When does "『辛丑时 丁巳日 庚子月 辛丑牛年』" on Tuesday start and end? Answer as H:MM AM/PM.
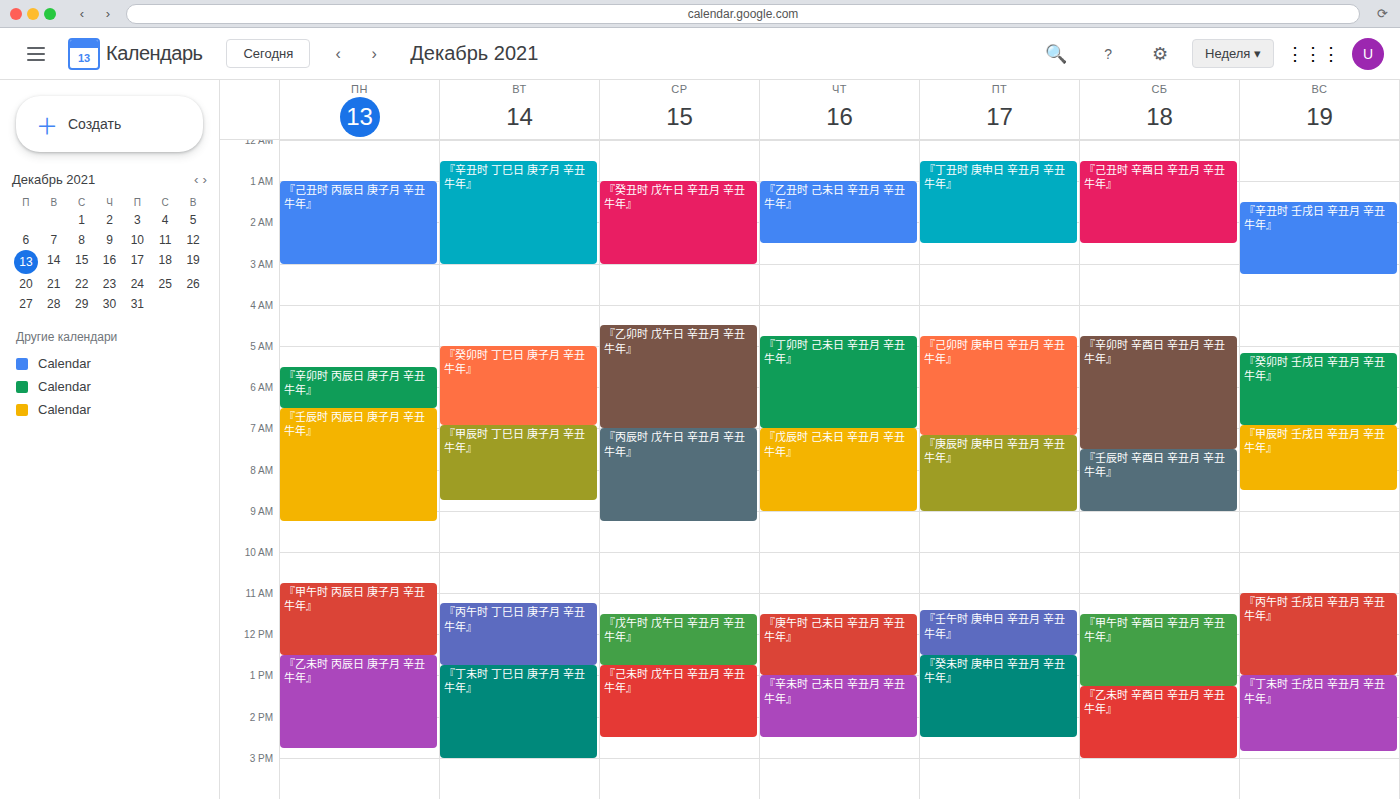
12:30 AM to 3:00 AM